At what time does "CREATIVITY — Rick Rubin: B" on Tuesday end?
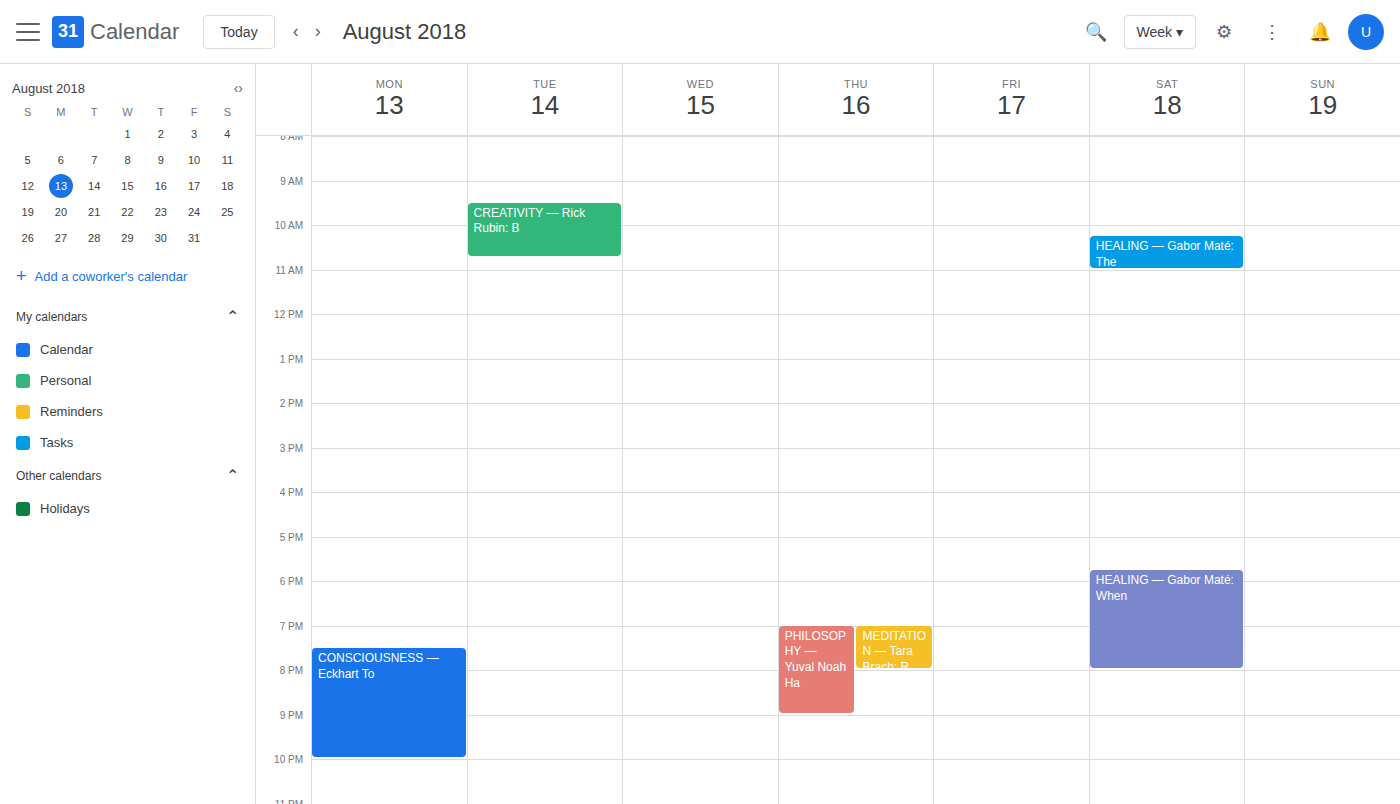
10:45 AM